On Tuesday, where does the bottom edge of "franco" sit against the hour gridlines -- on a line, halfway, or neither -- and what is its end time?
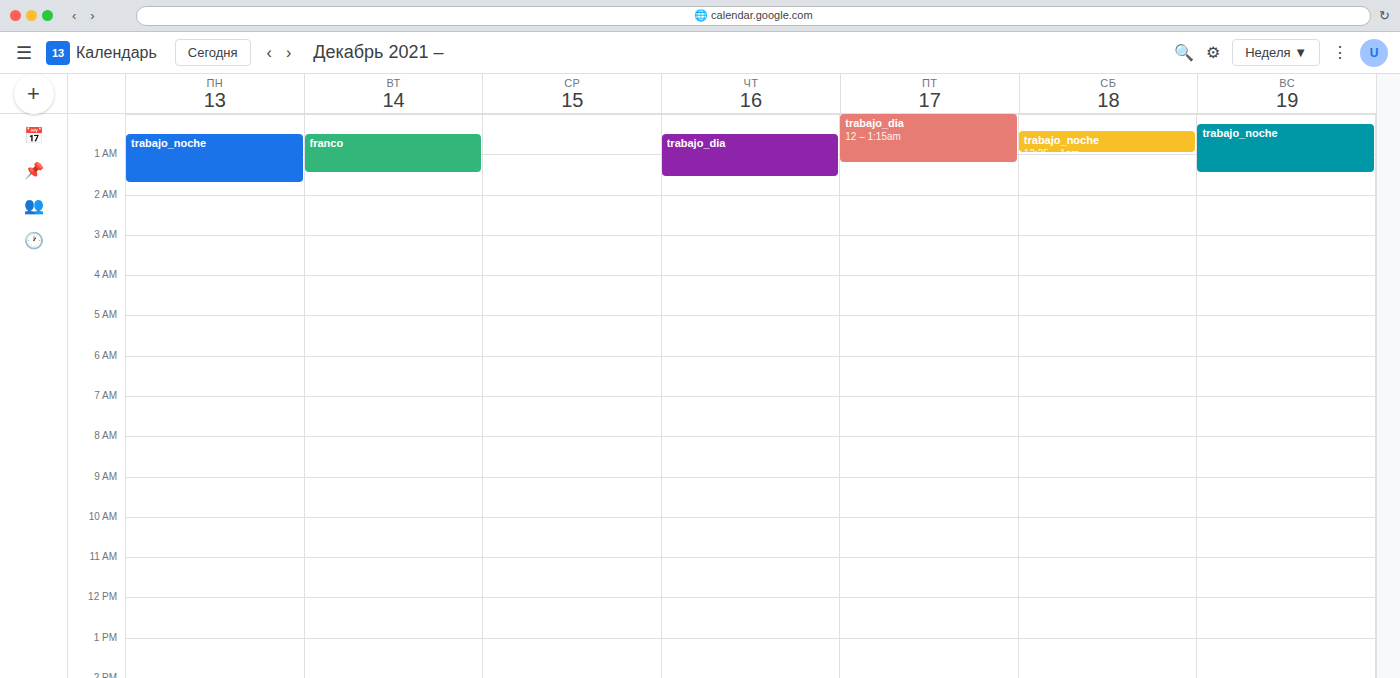
1:30 AM -- halfway between the 1 AM and 2 AM lines.